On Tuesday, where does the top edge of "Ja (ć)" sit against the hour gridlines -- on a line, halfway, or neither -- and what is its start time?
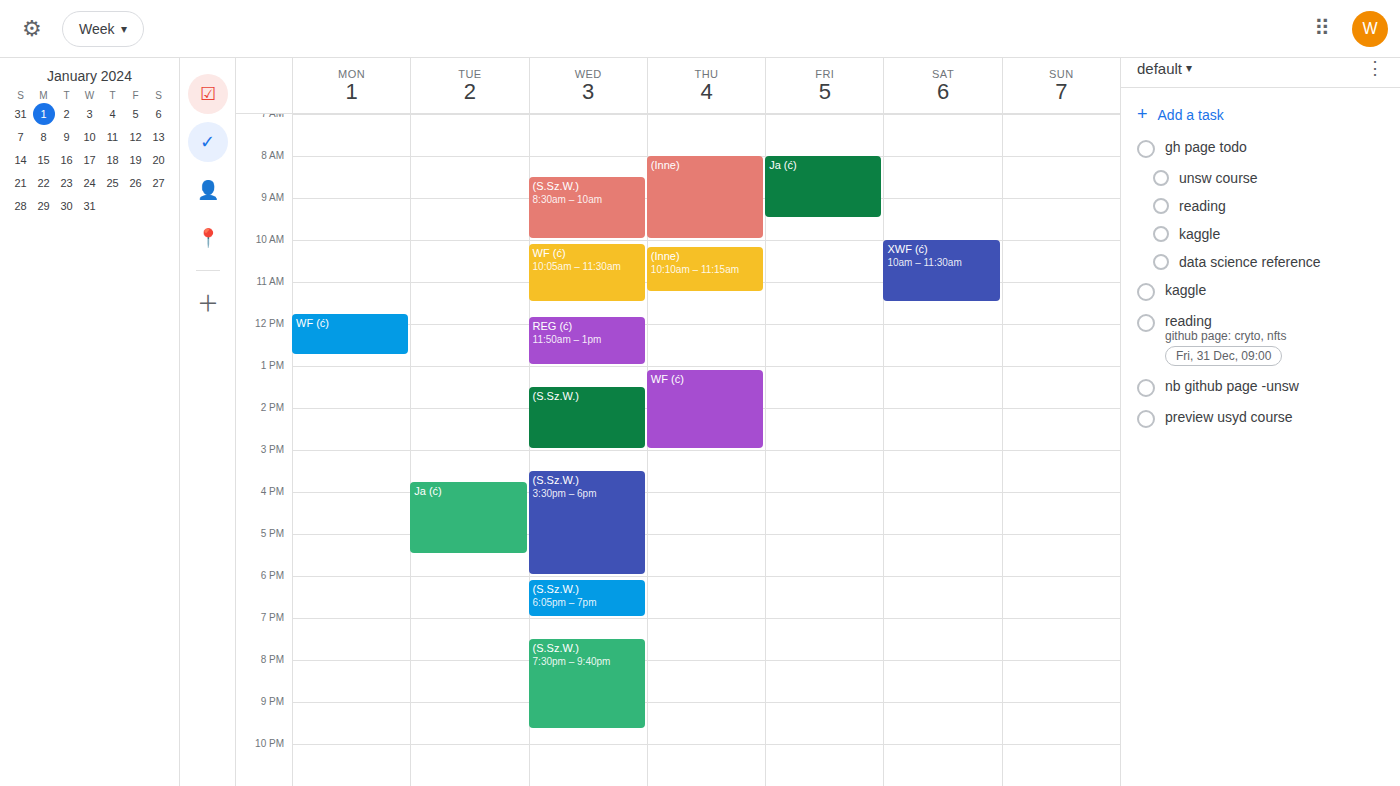
3:45 PM -- neither: three quarters of the way from the 3 PM line to the 4 PM line.